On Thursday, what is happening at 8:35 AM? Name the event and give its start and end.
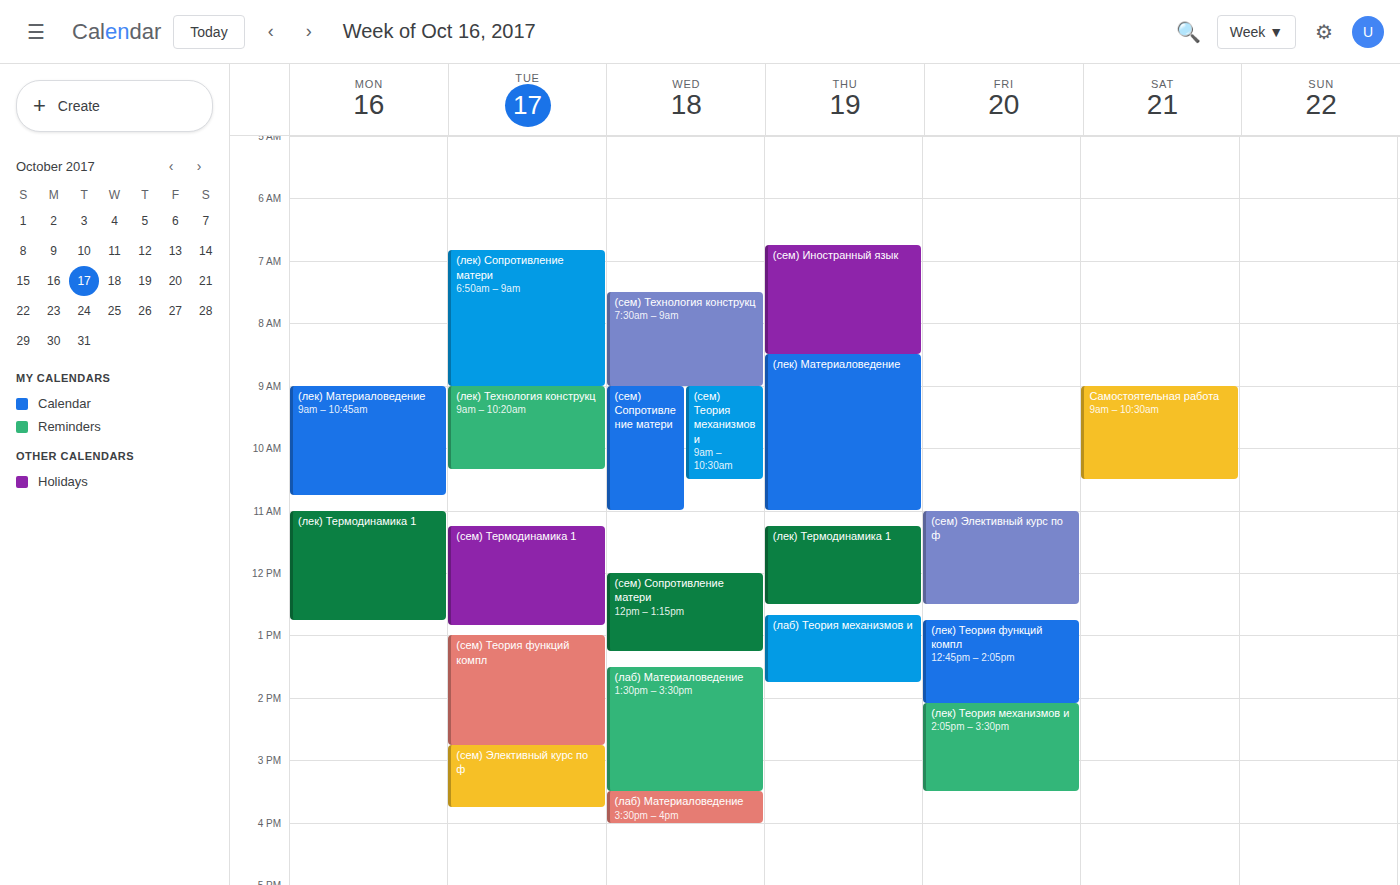
"(лек) Материаловедение", 8:30 AM to 11:00 AM